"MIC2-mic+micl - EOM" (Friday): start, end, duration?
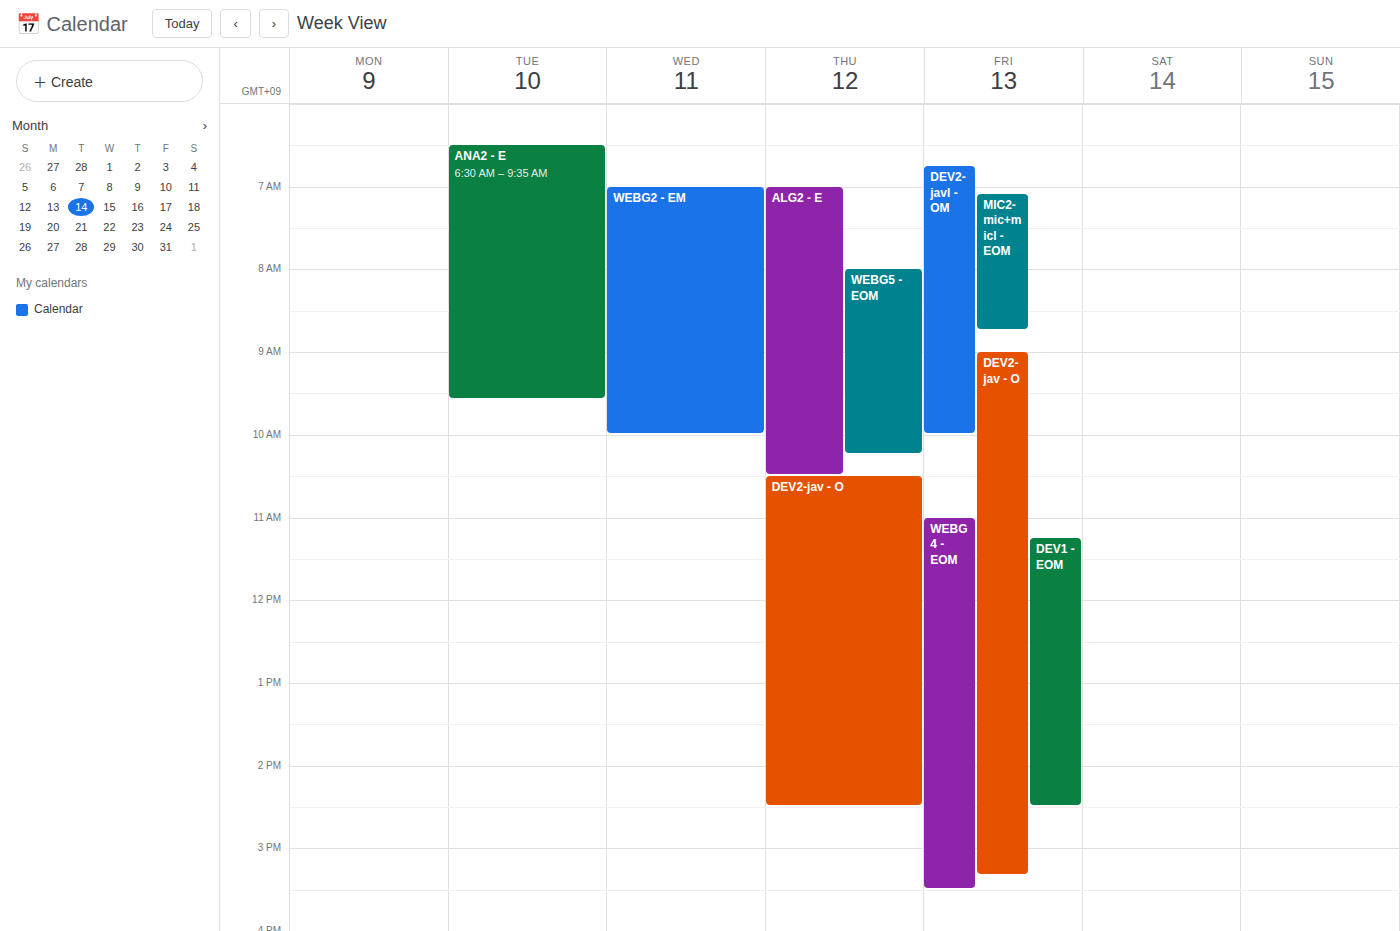
7:05 AM to 8:45 AM, 1 hour 40 minutes